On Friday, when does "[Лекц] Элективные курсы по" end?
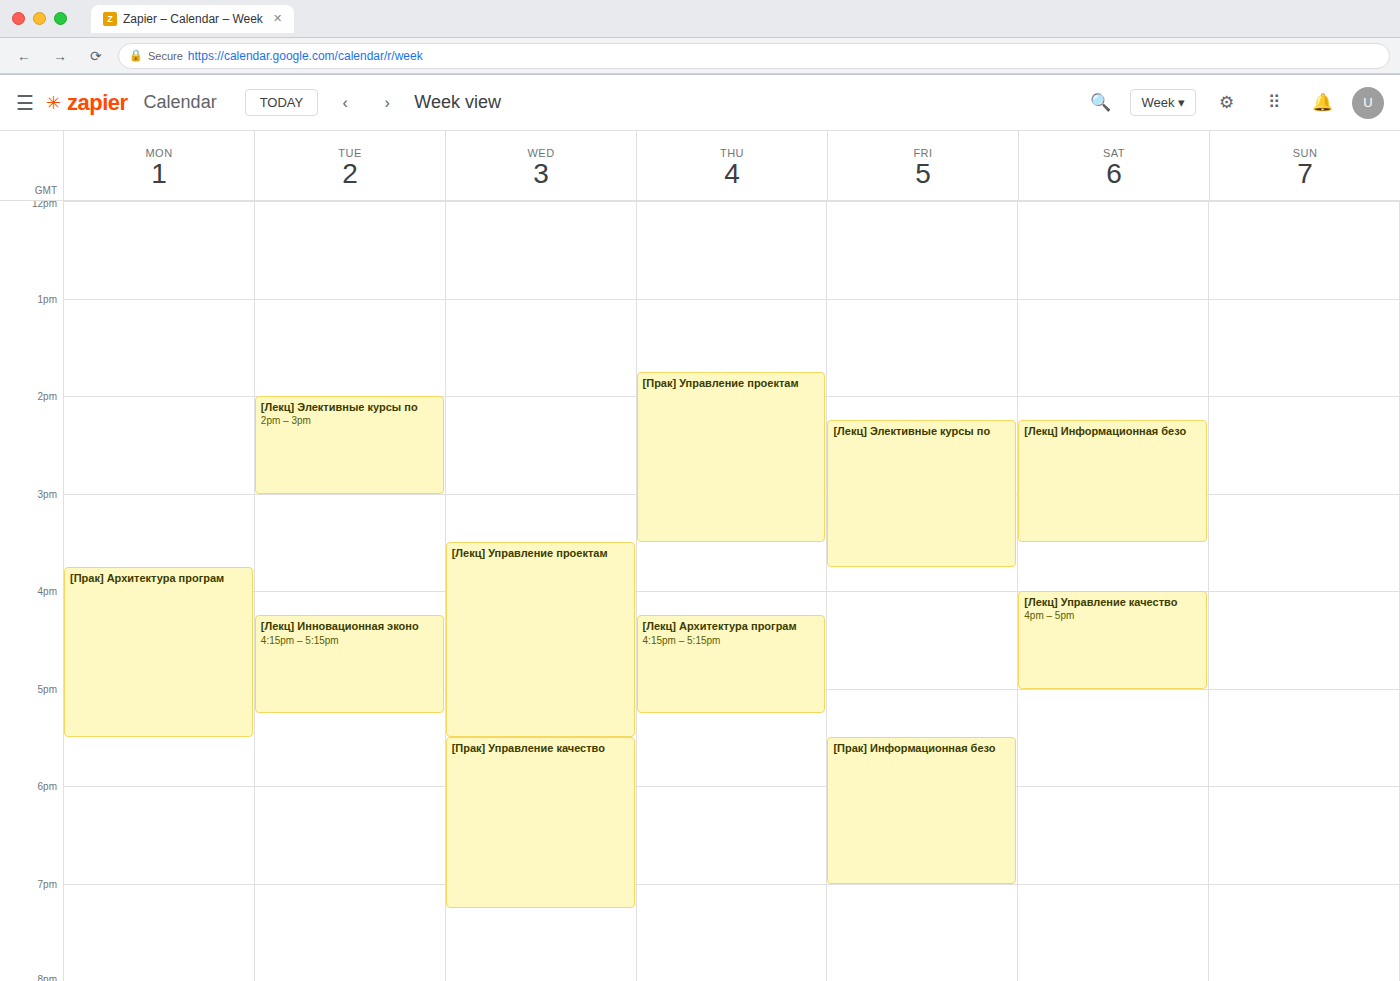
15:45